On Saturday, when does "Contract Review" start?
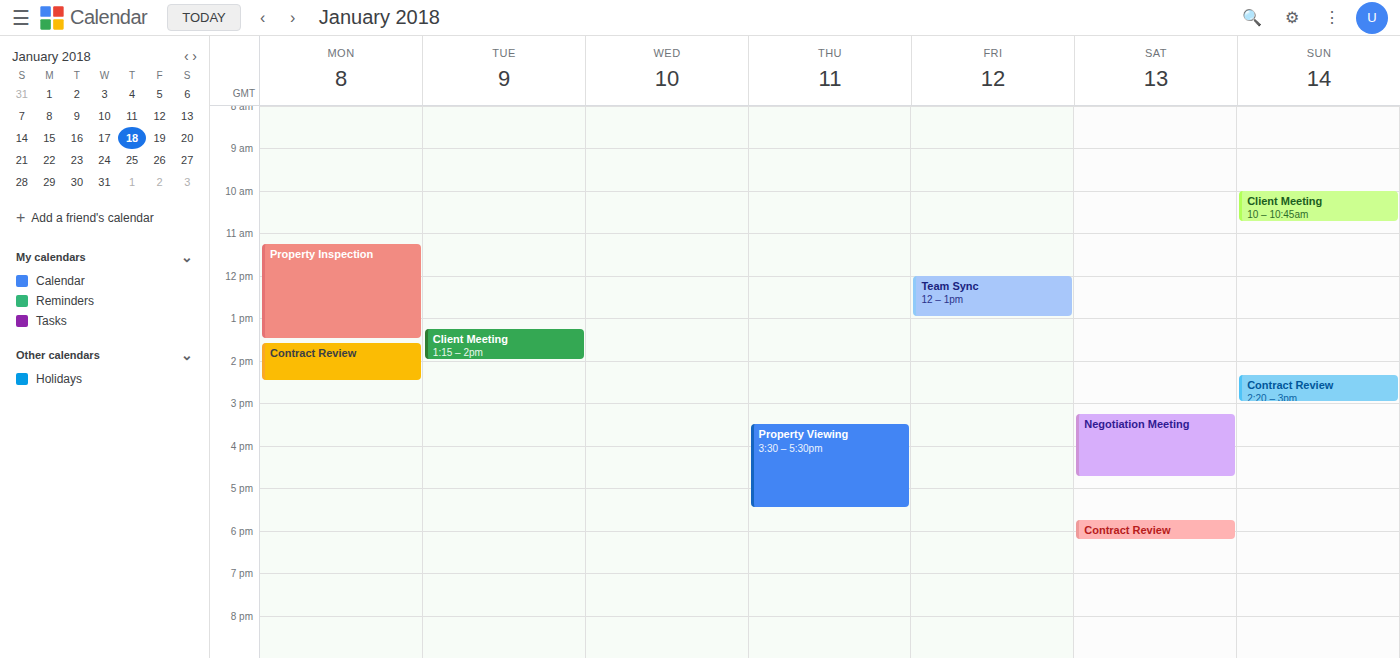
5:45 PM